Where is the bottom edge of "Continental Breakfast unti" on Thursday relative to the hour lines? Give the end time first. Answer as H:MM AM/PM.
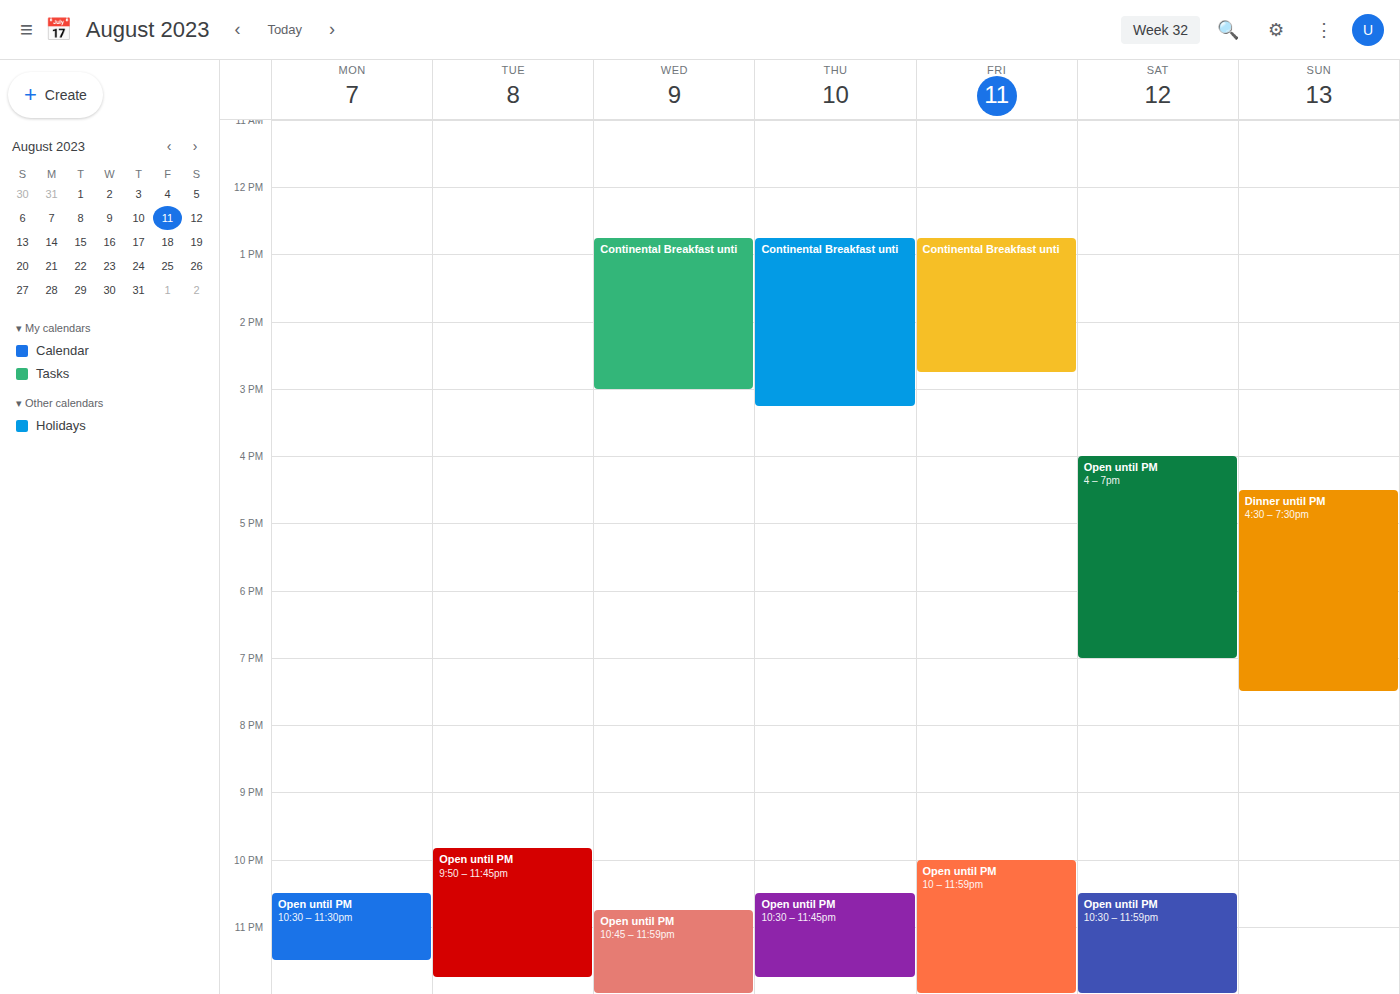
3:15 PM -- neither: a quarter of the way from the 3 PM line to the 4 PM line.